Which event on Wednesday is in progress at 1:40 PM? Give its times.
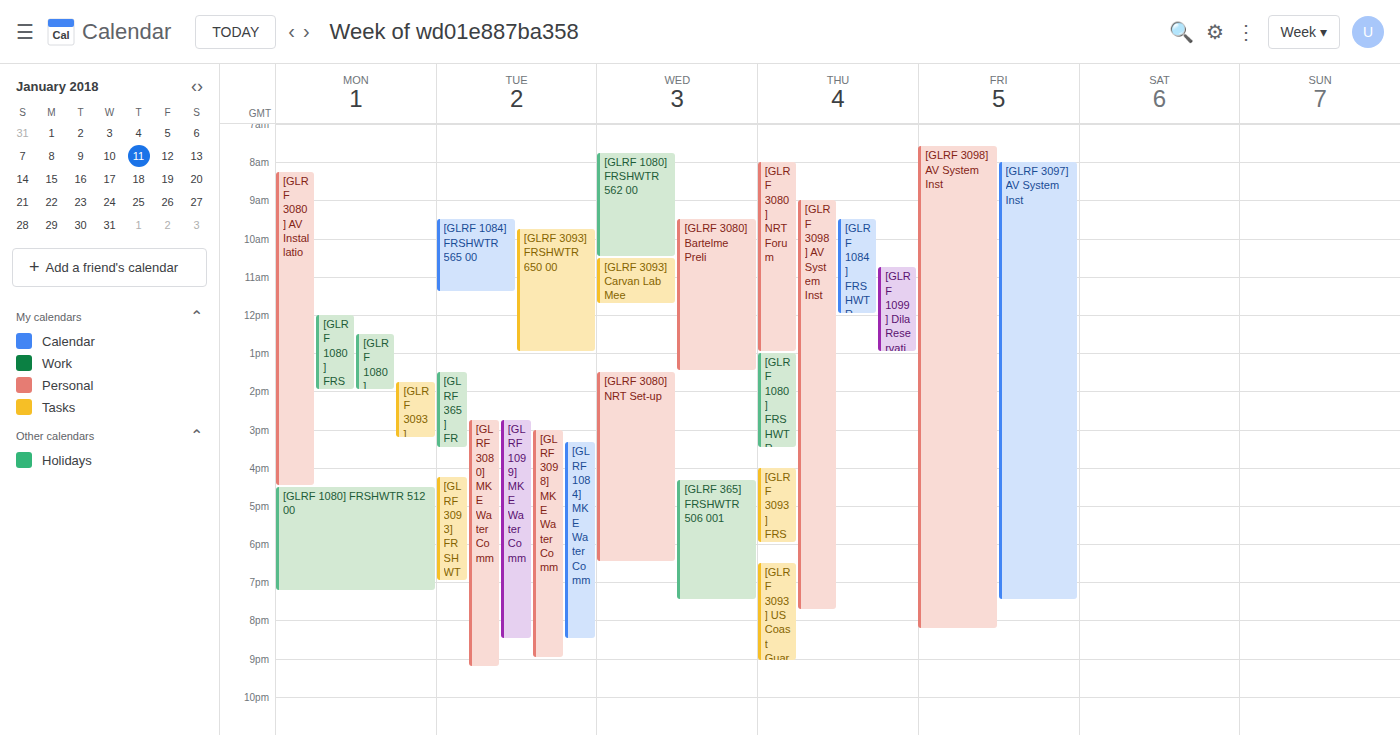
"[GLRF 3080] NRT Set-up", 1:30 PM to 6:30 PM